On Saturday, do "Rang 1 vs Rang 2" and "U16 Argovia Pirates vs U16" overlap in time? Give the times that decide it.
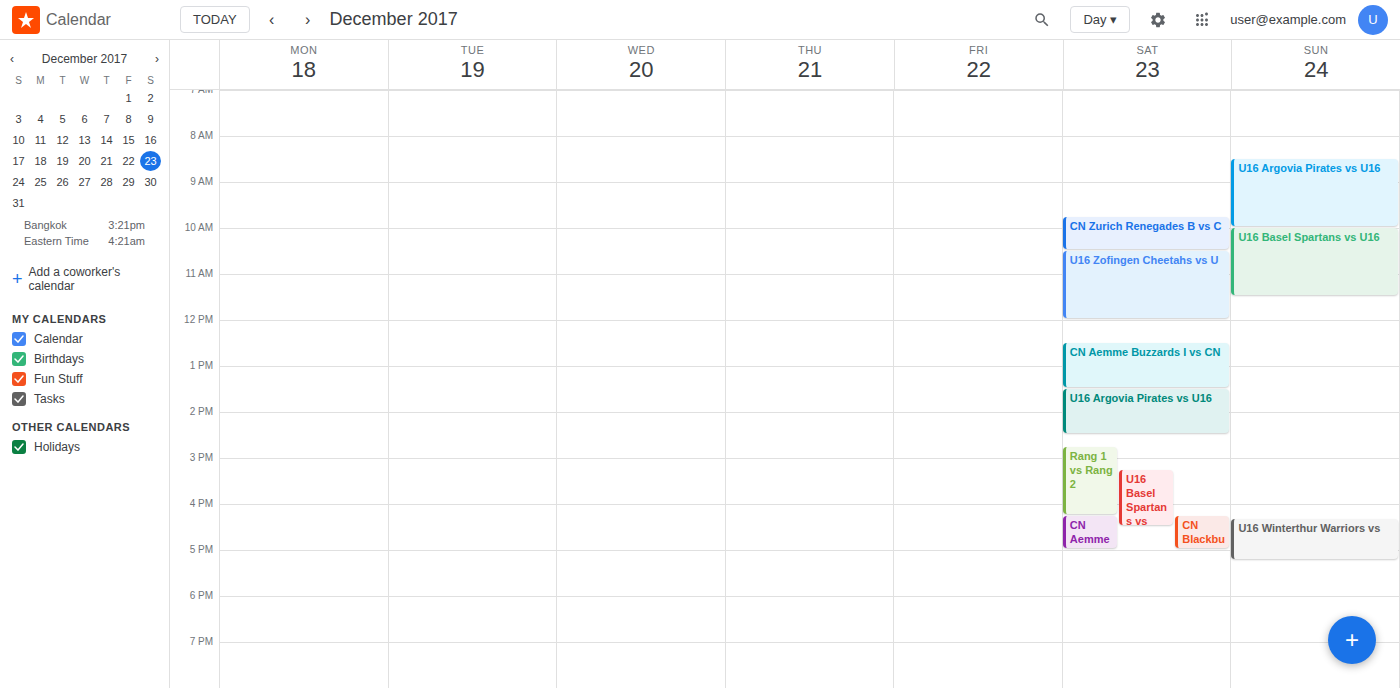
"U16 Argovia Pirates vs U16" ends at 2:30 PM and "Rang 1 vs Rang 2" starts at 2:45 PM -- no overlap.